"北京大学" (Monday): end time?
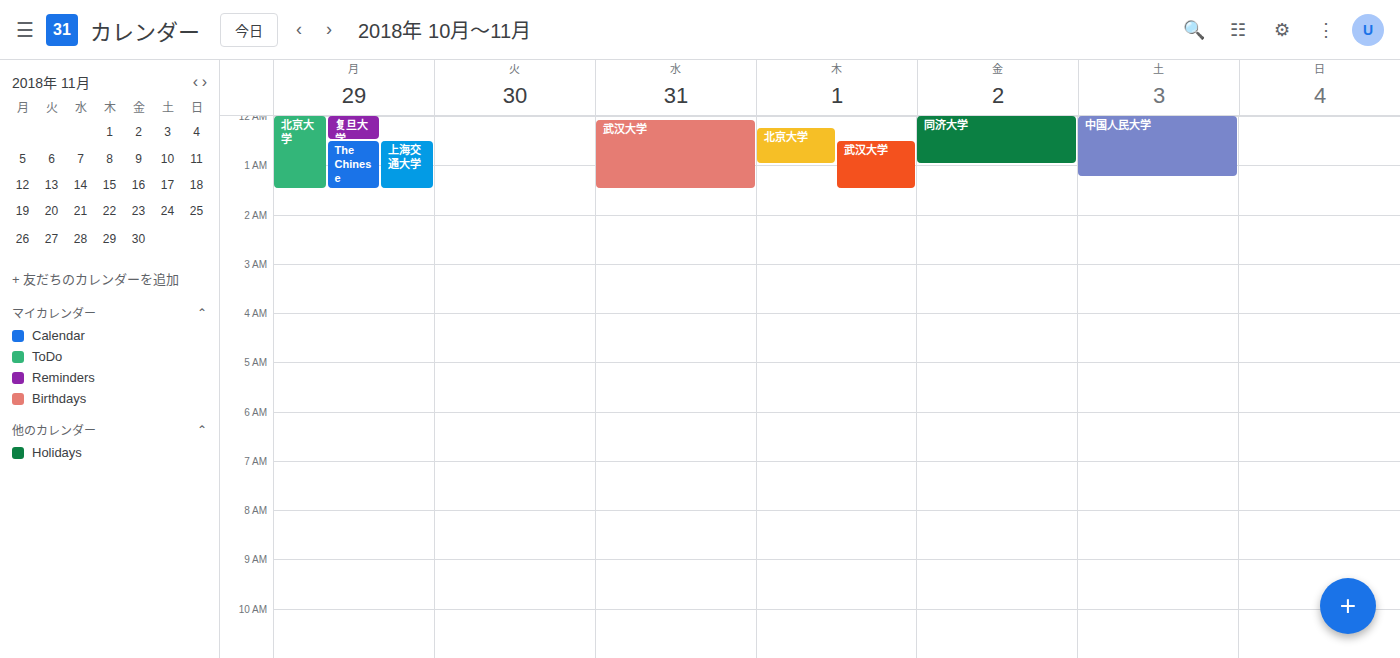
1:30 AM